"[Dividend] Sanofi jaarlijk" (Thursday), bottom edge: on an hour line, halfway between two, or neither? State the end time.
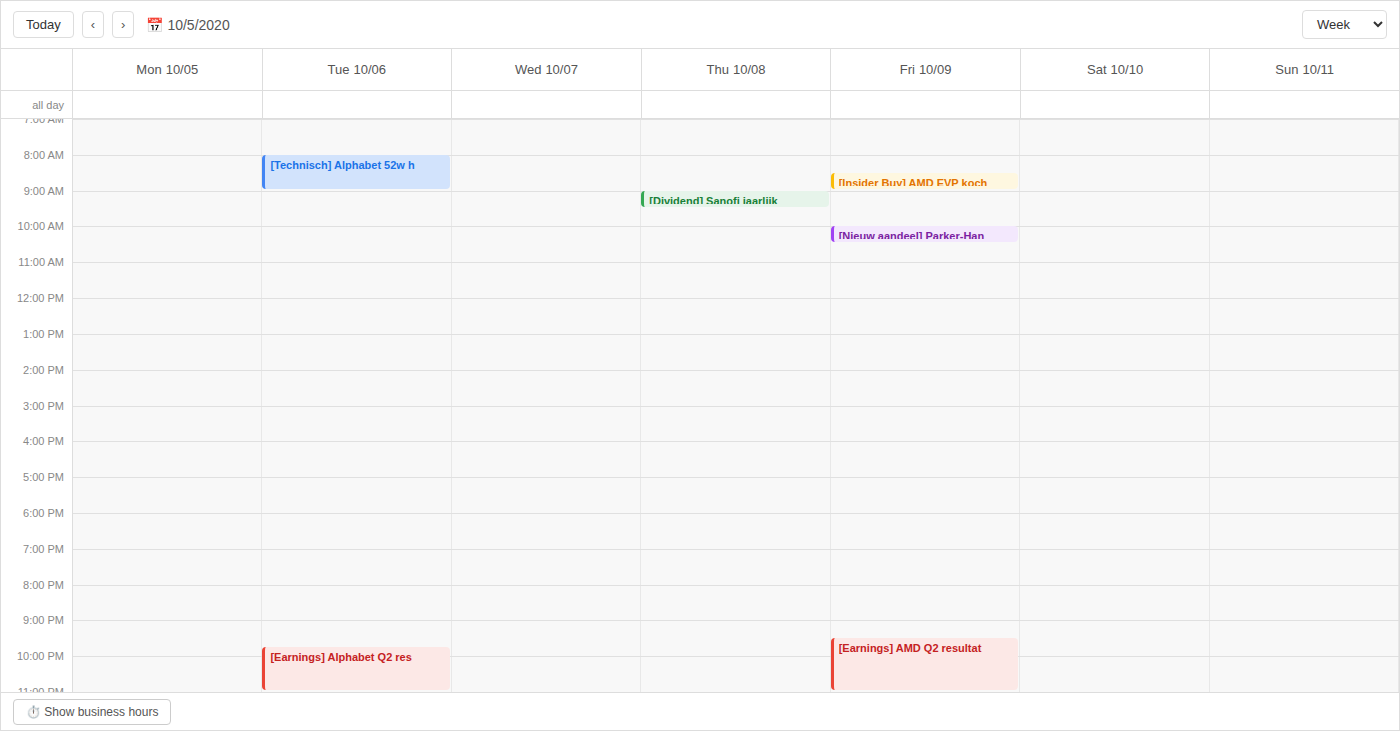
9:30 AM -- halfway between the 9 AM and 10 AM lines.